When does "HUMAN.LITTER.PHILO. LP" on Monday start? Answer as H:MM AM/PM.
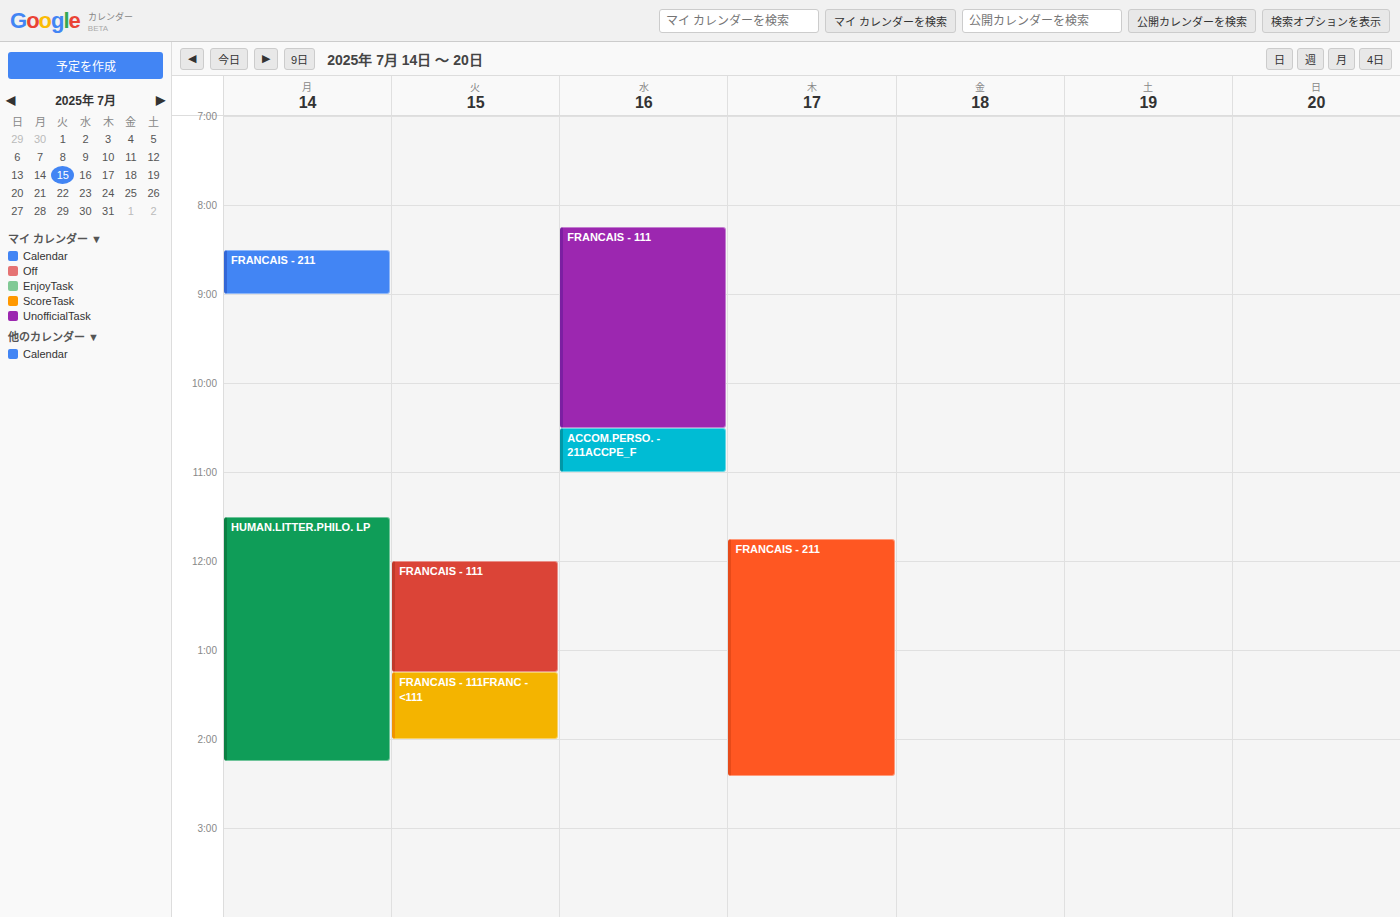
11:30 AM